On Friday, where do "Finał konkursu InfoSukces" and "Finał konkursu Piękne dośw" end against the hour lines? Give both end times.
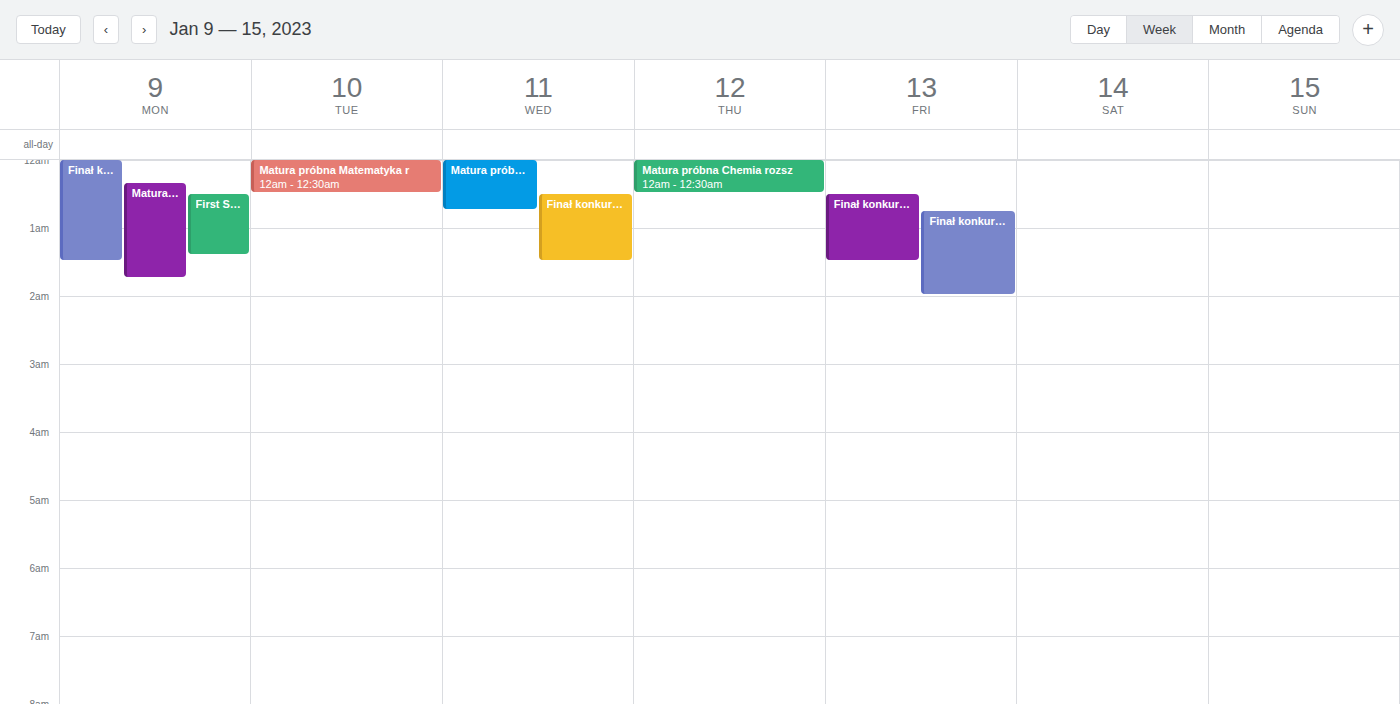
"Finał konkursu InfoSukces": 2:00 AM, exactly on the 2 AM line. "Finał konkursu Piękne dośw": 1:30 AM, halfway between the 1 AM and 2 AM lines.